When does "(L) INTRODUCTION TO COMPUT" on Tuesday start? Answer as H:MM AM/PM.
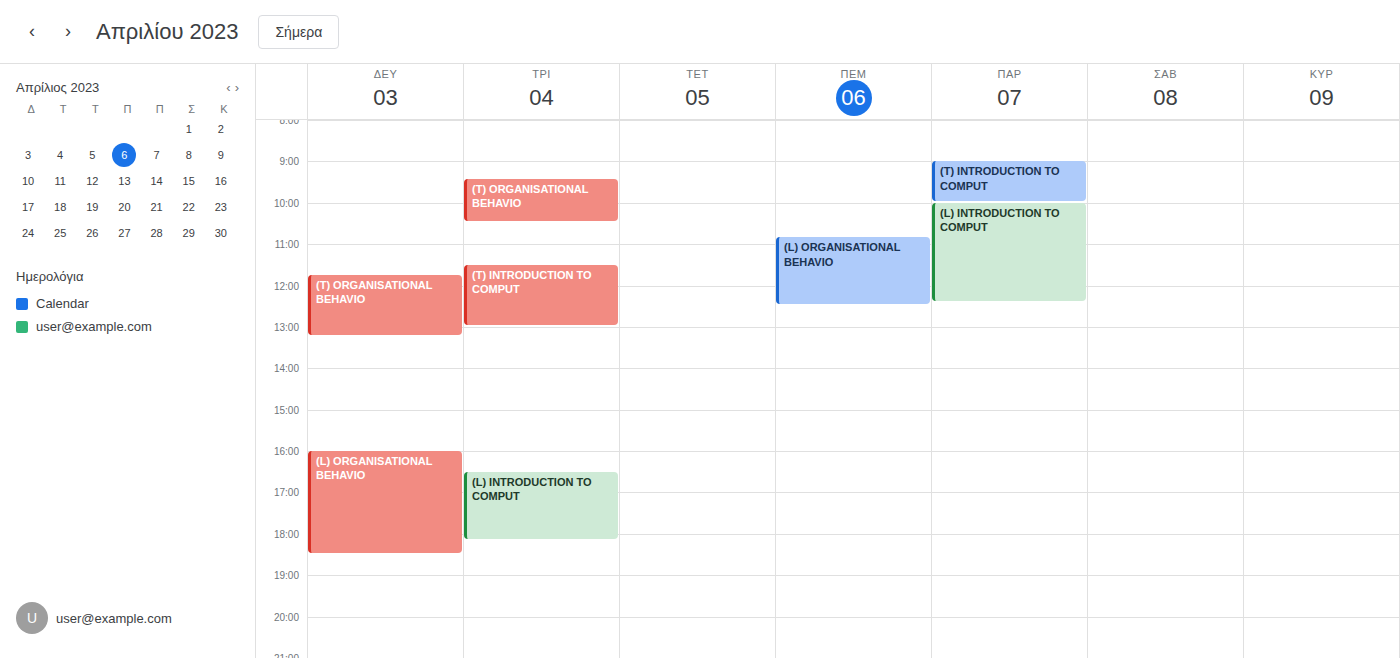
4:30 PM